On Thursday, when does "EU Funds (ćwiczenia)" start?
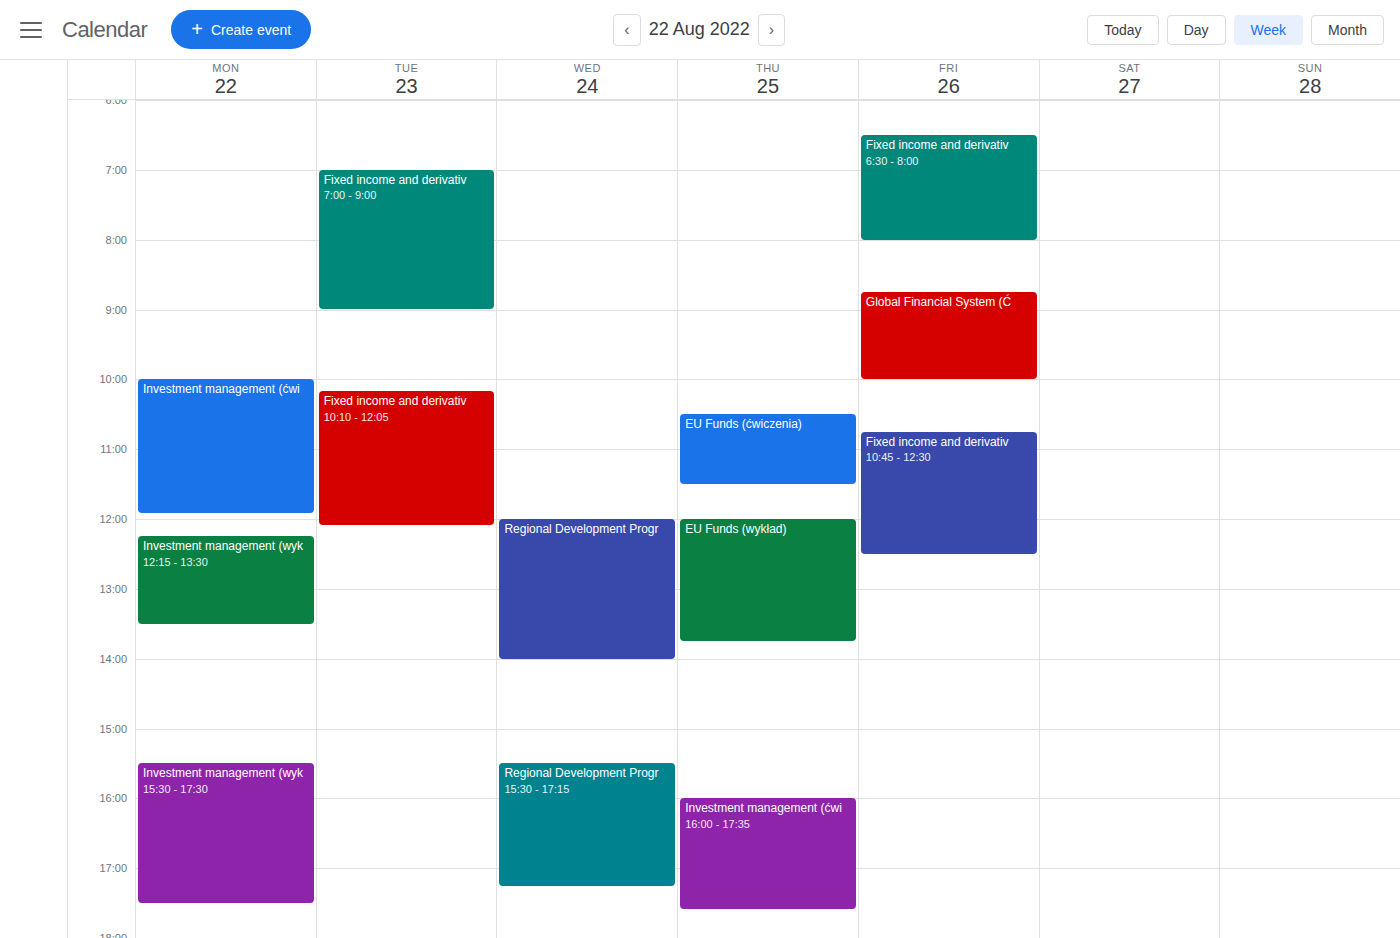
10:30 AM